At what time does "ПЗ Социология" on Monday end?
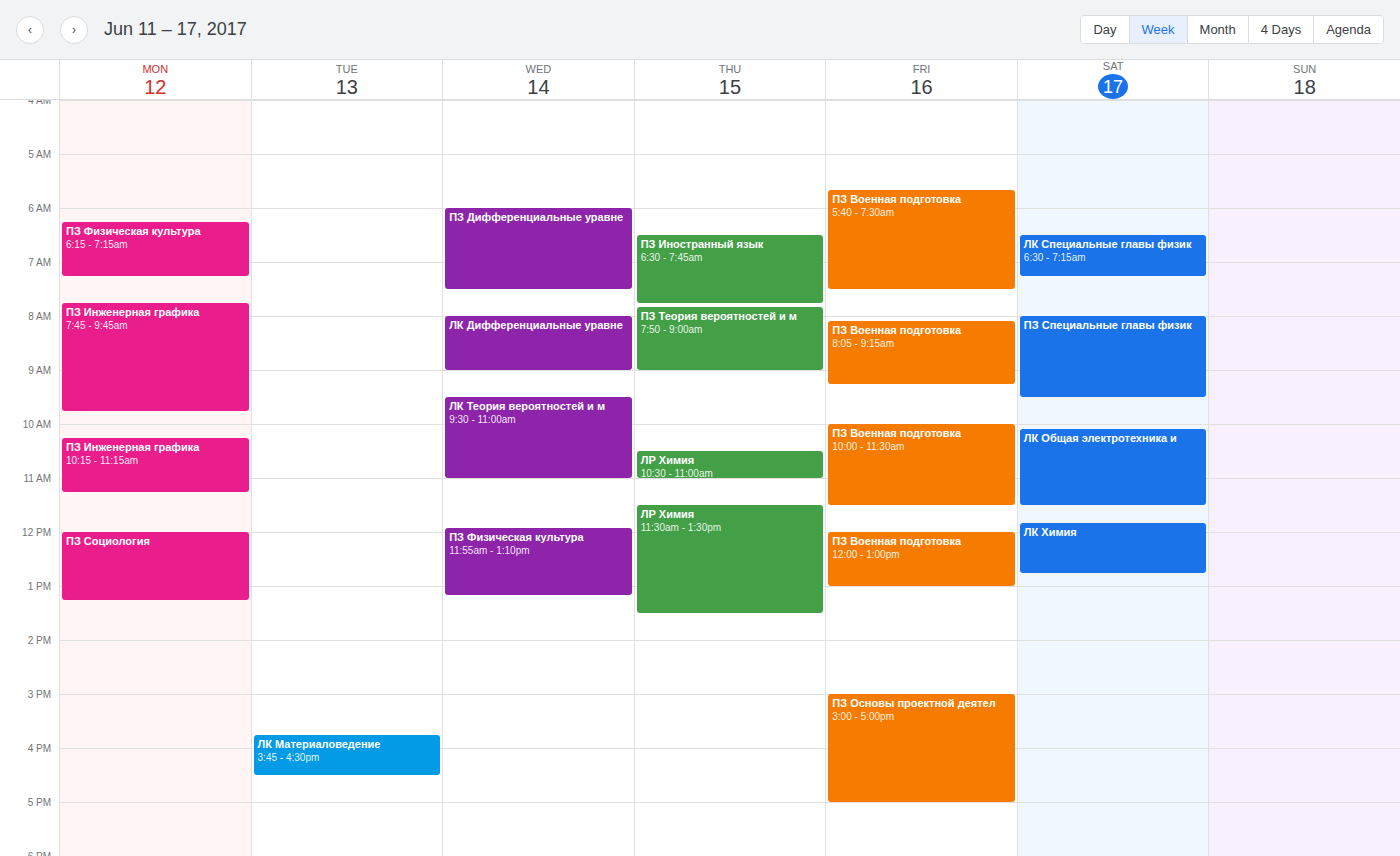
13:15